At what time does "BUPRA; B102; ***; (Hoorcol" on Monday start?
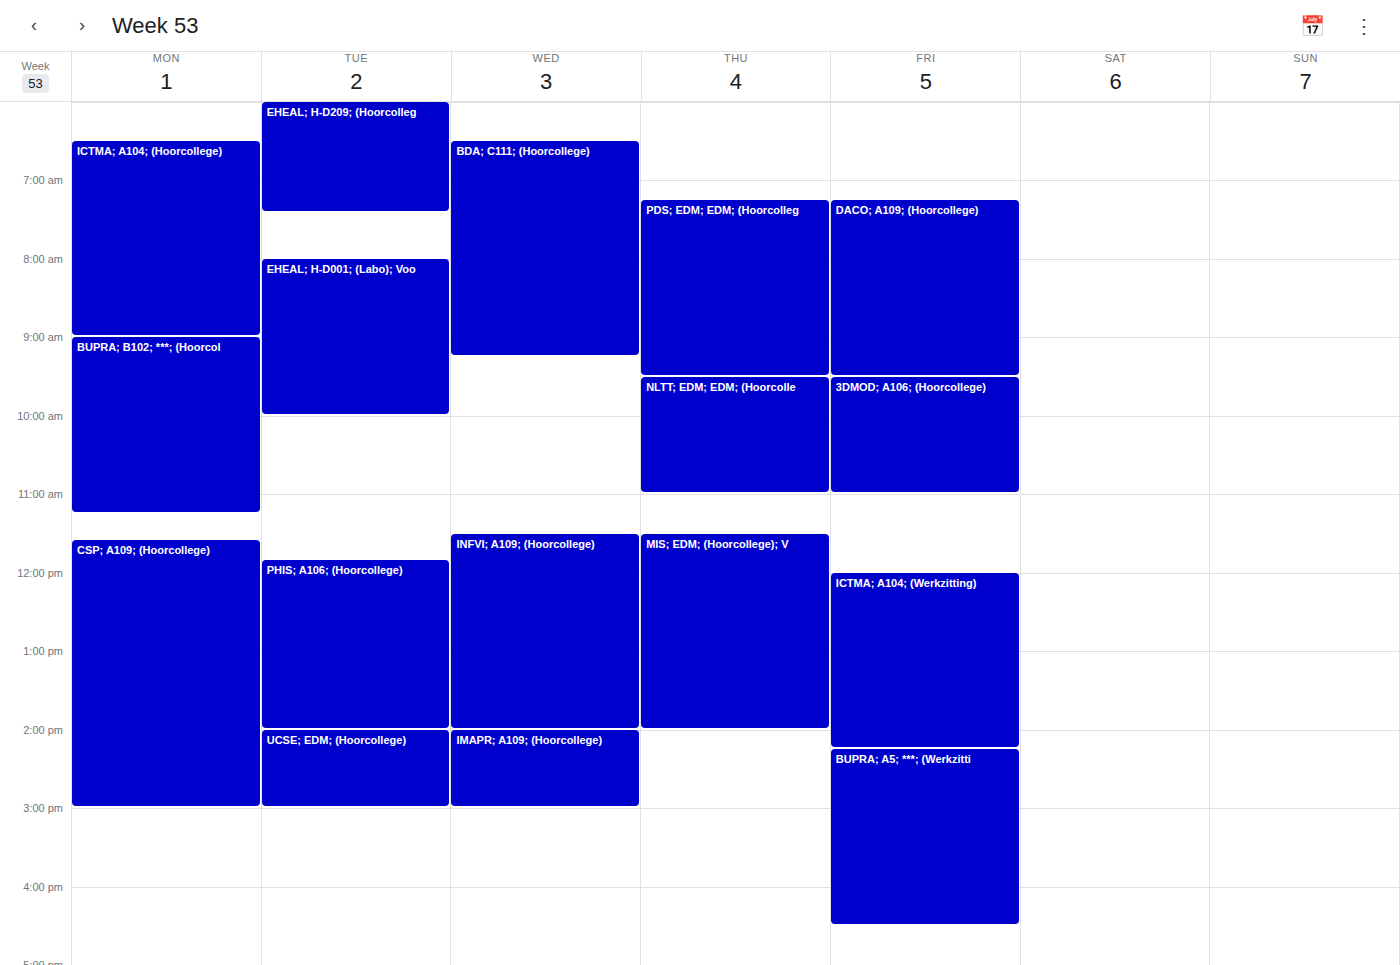
09:00